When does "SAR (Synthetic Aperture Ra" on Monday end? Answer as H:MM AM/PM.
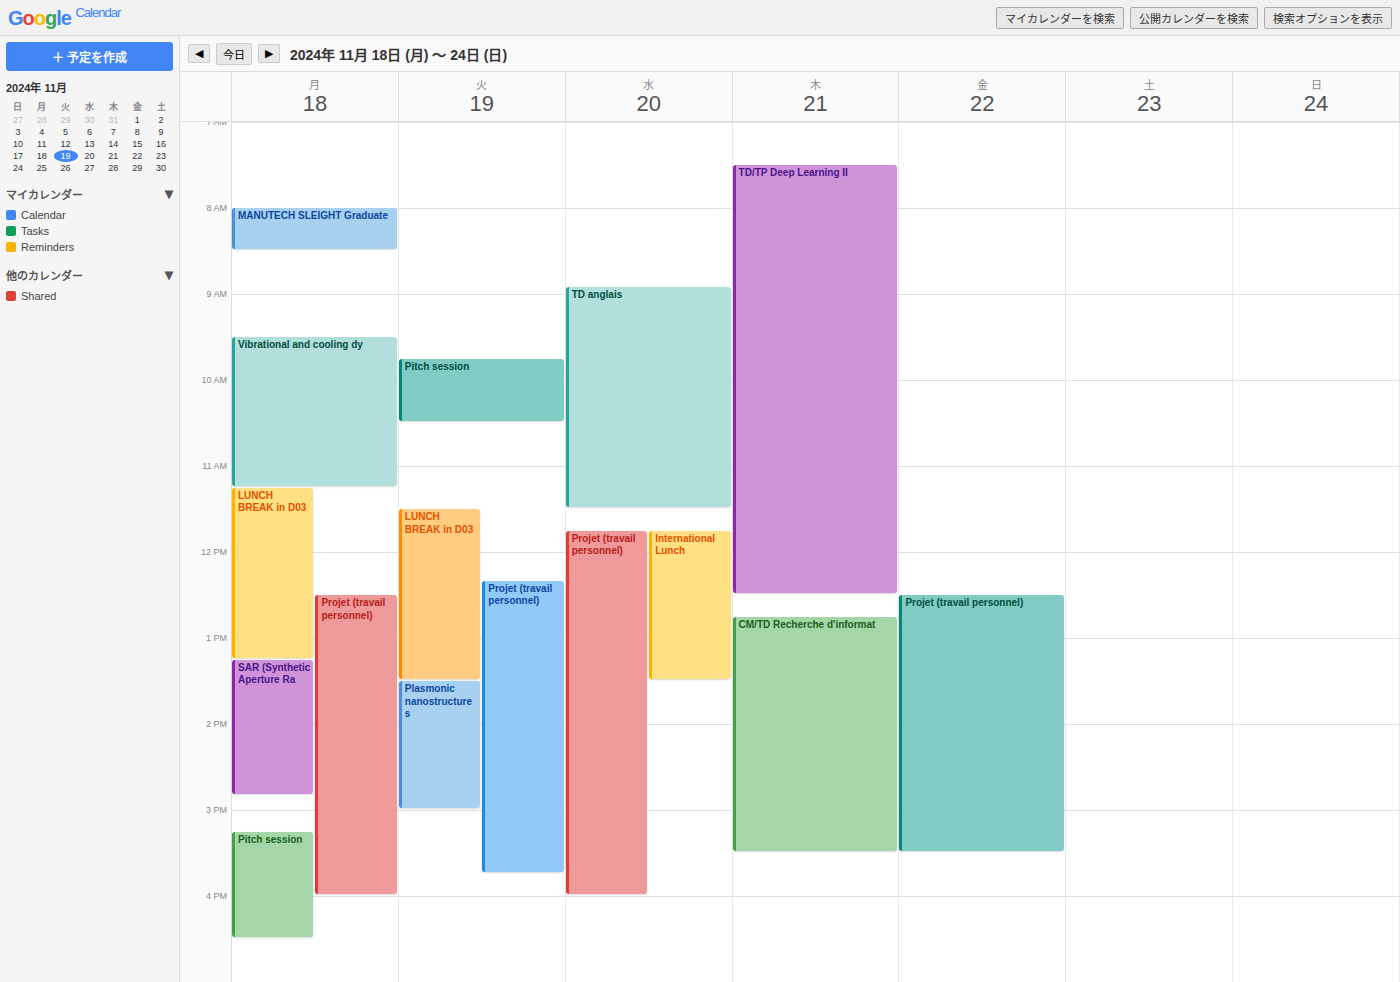
2:50 PM